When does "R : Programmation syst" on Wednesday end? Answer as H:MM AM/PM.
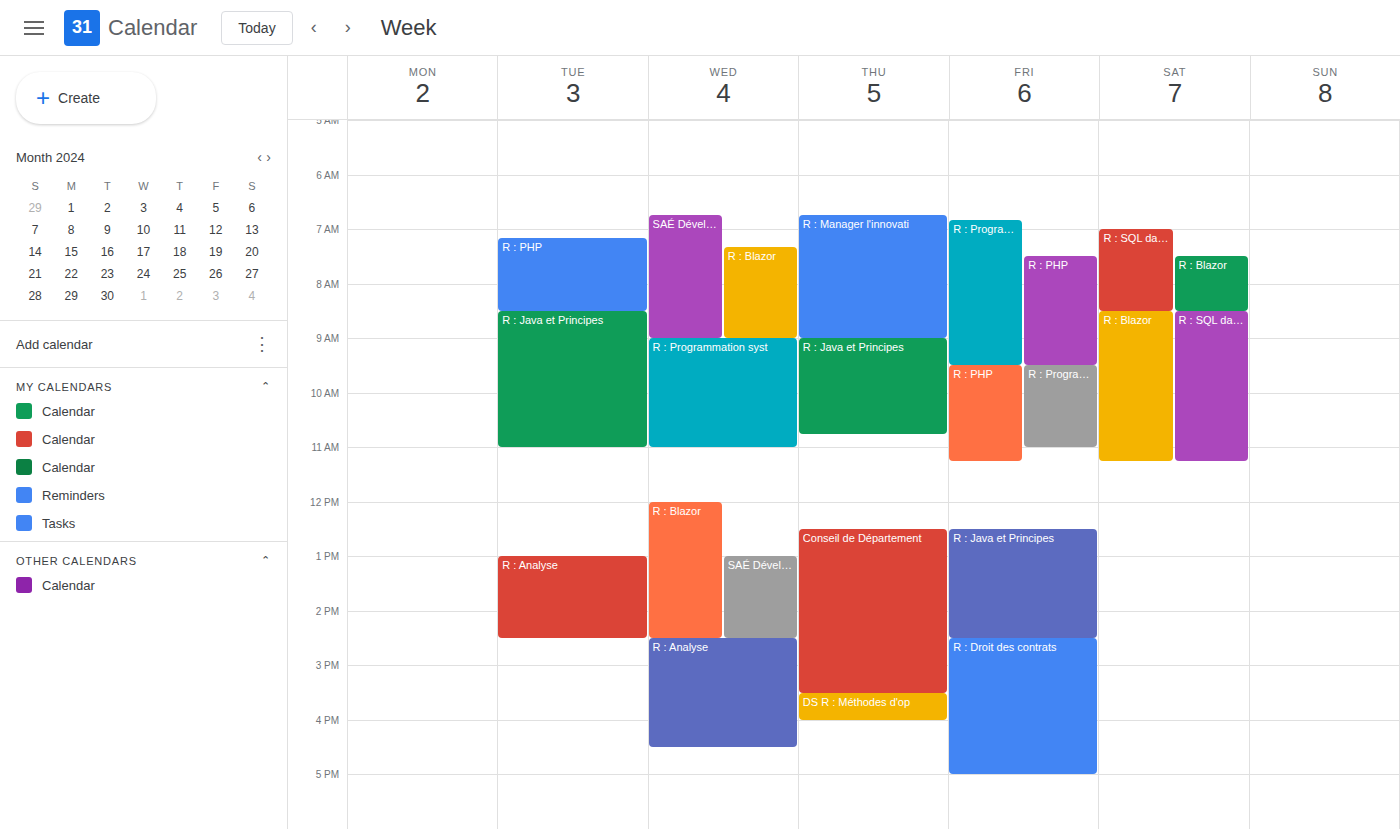
11:00 AM